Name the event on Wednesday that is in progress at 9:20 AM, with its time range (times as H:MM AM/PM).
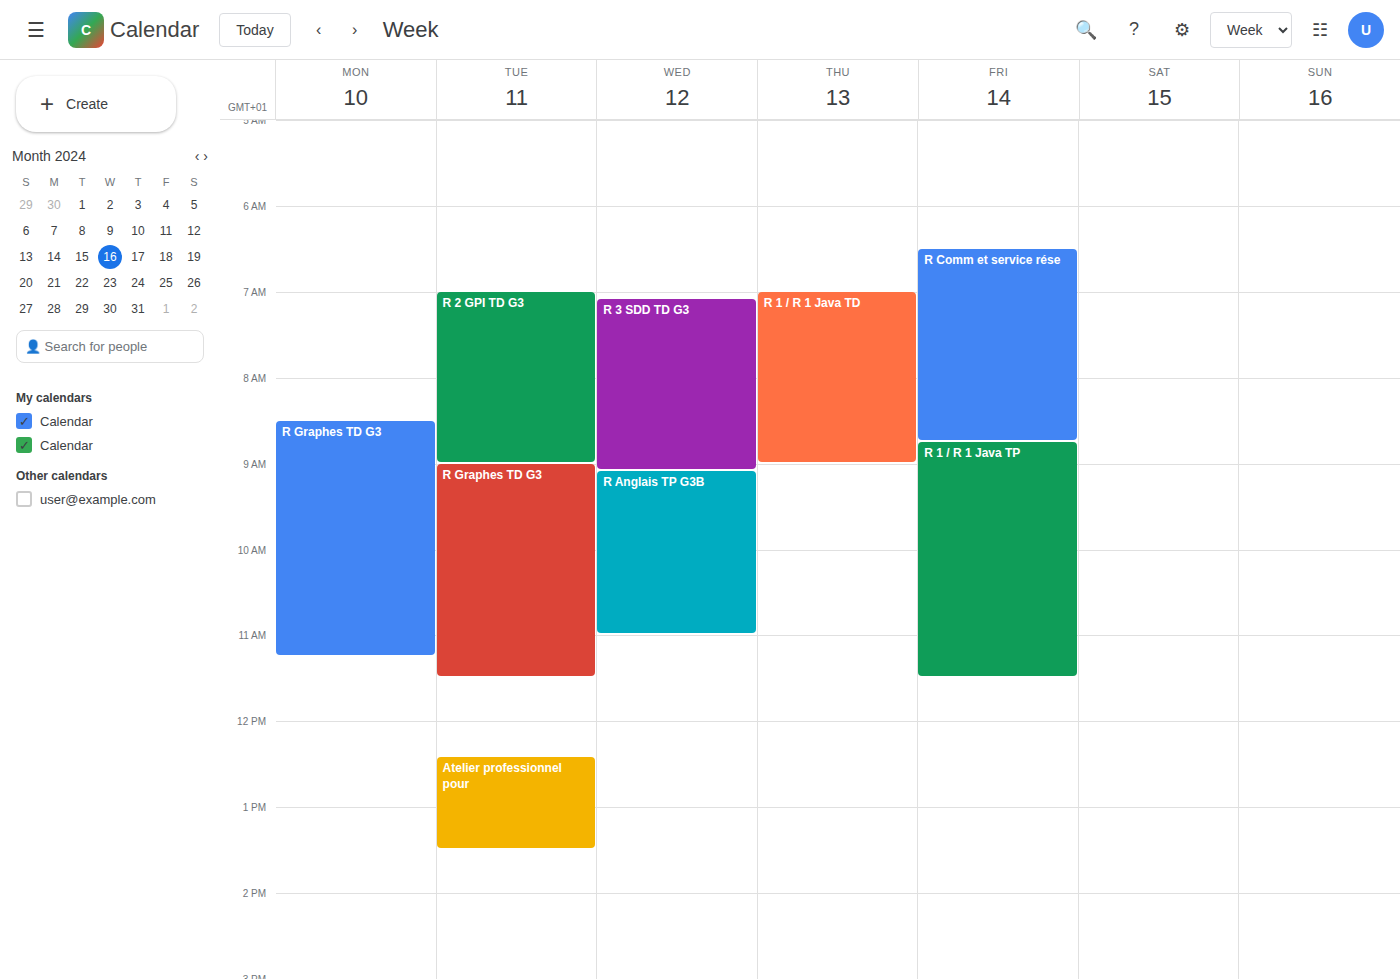
"R Anglais TP G3B", 9:05 AM to 11:00 AM